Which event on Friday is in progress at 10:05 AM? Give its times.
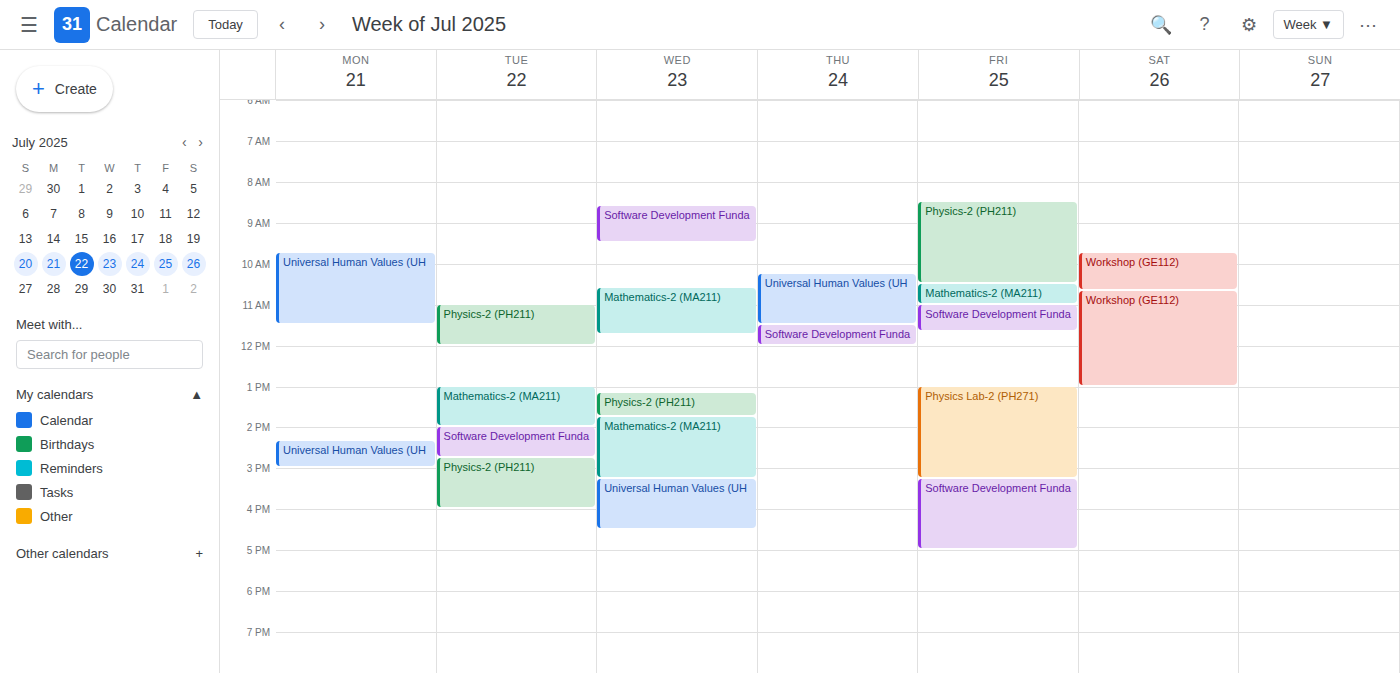
"Physics-2 (PH211)", 8:30 AM to 10:30 AM